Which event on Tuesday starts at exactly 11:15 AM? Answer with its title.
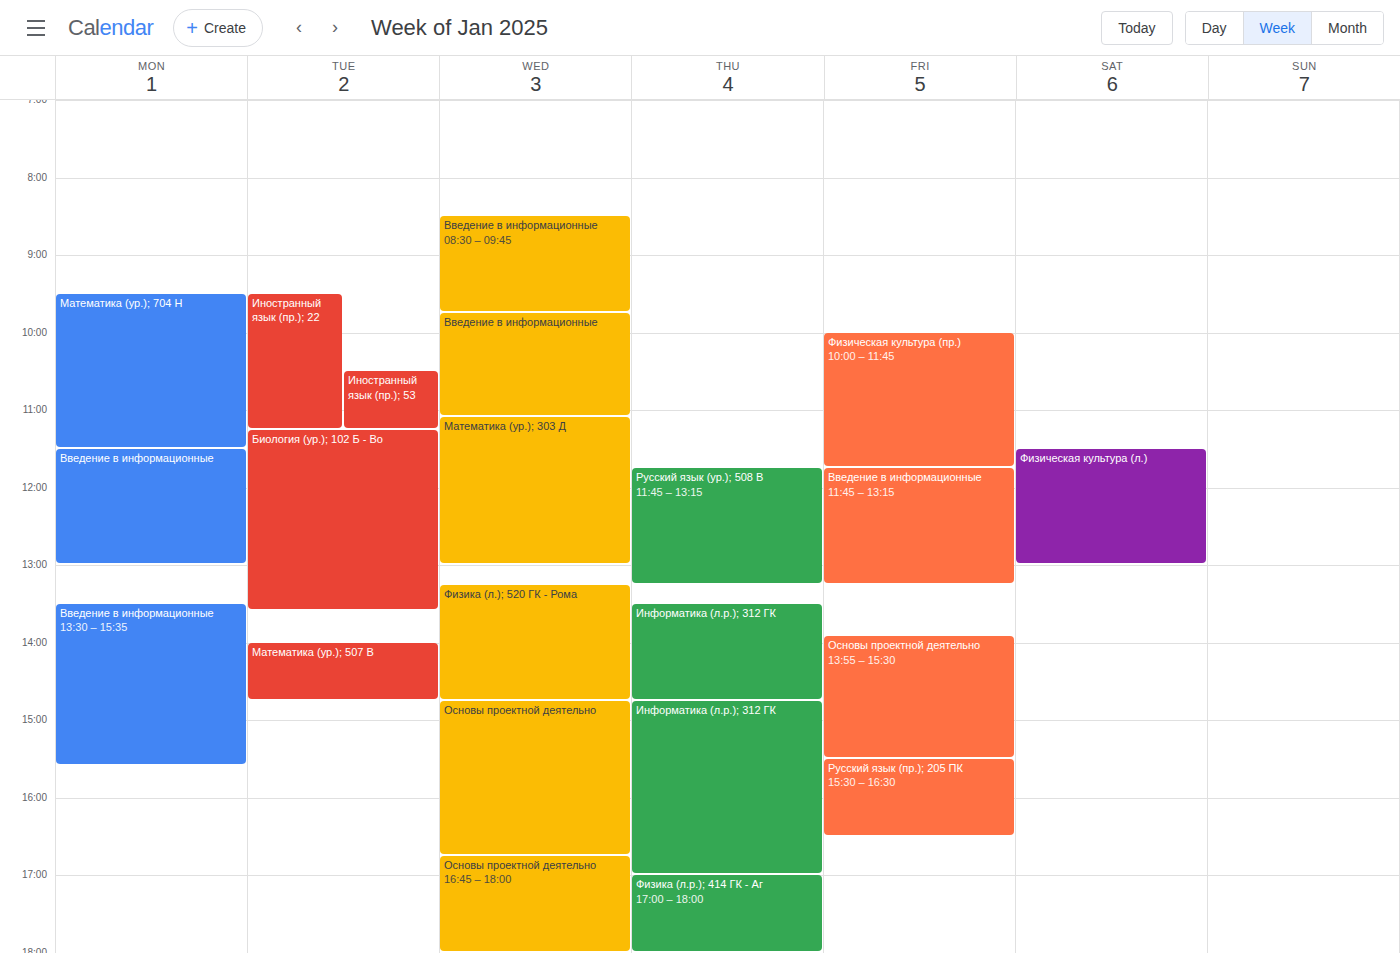
"Биология (ур.); 102 Б - Во"